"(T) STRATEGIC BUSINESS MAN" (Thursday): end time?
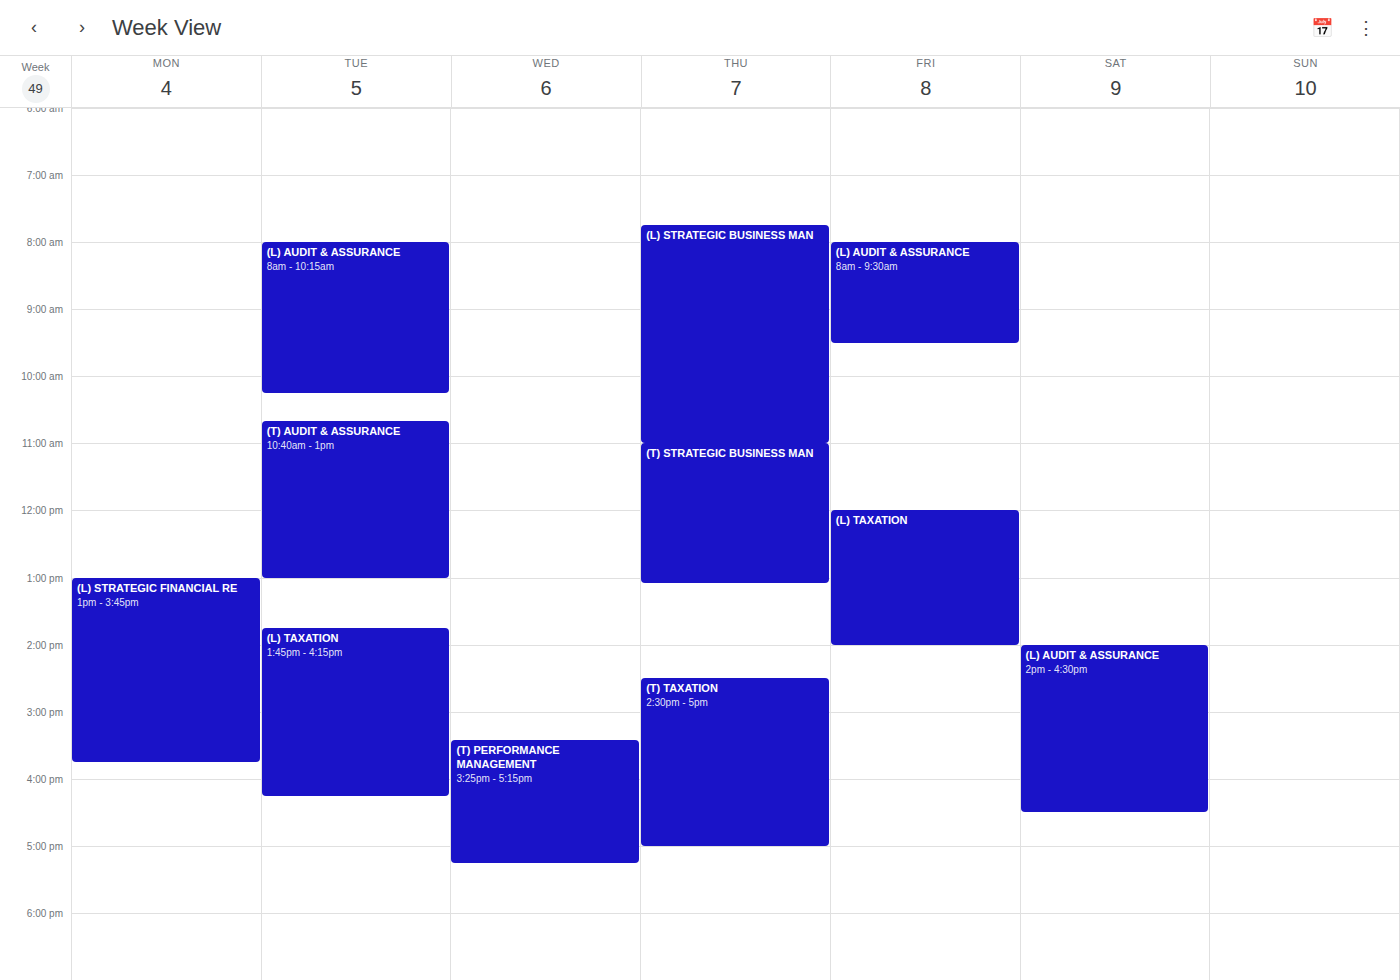
1:05 PM